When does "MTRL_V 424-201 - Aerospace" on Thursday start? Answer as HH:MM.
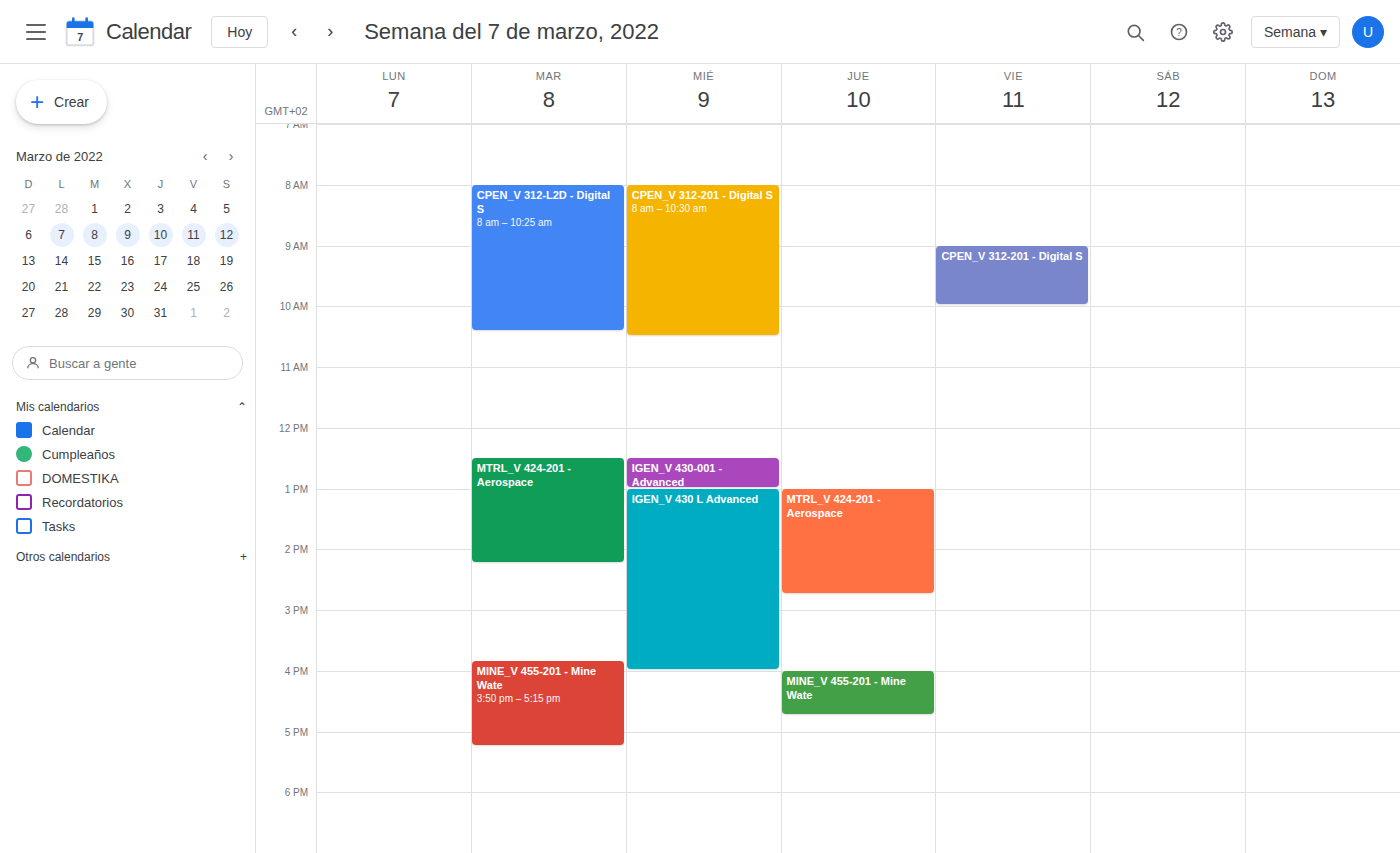
13:00